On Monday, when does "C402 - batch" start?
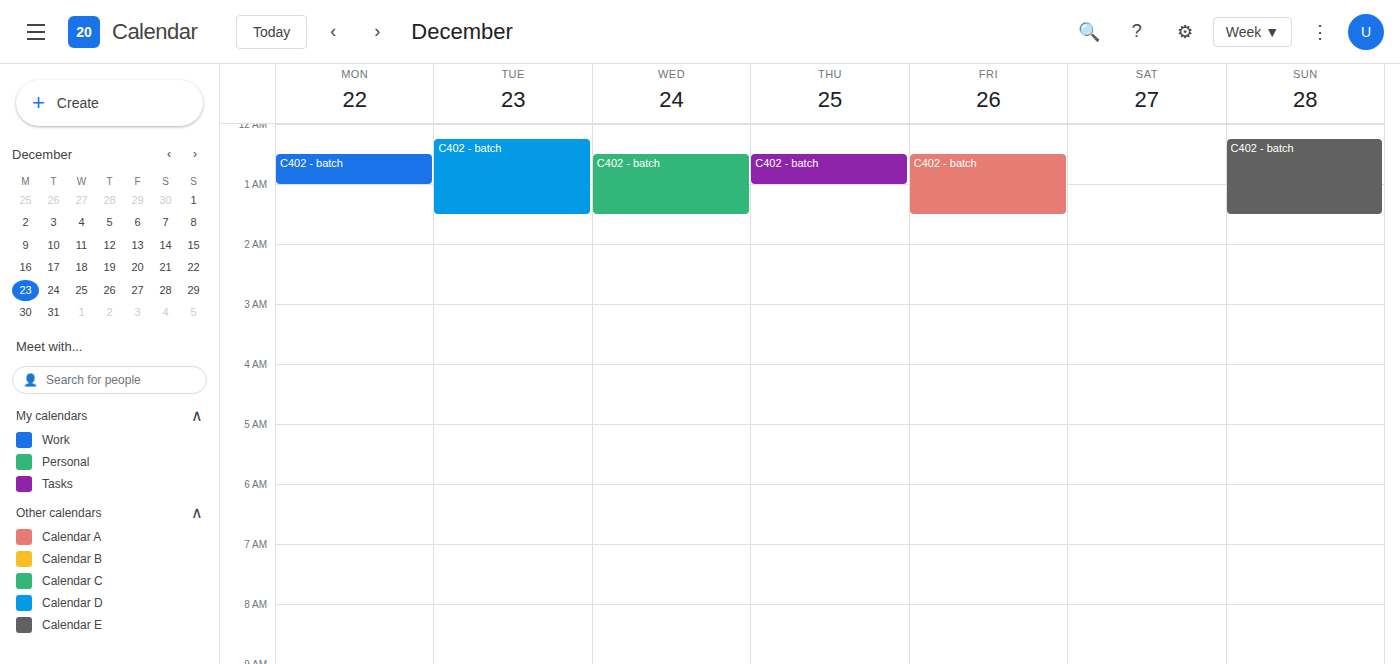
12:30 AM